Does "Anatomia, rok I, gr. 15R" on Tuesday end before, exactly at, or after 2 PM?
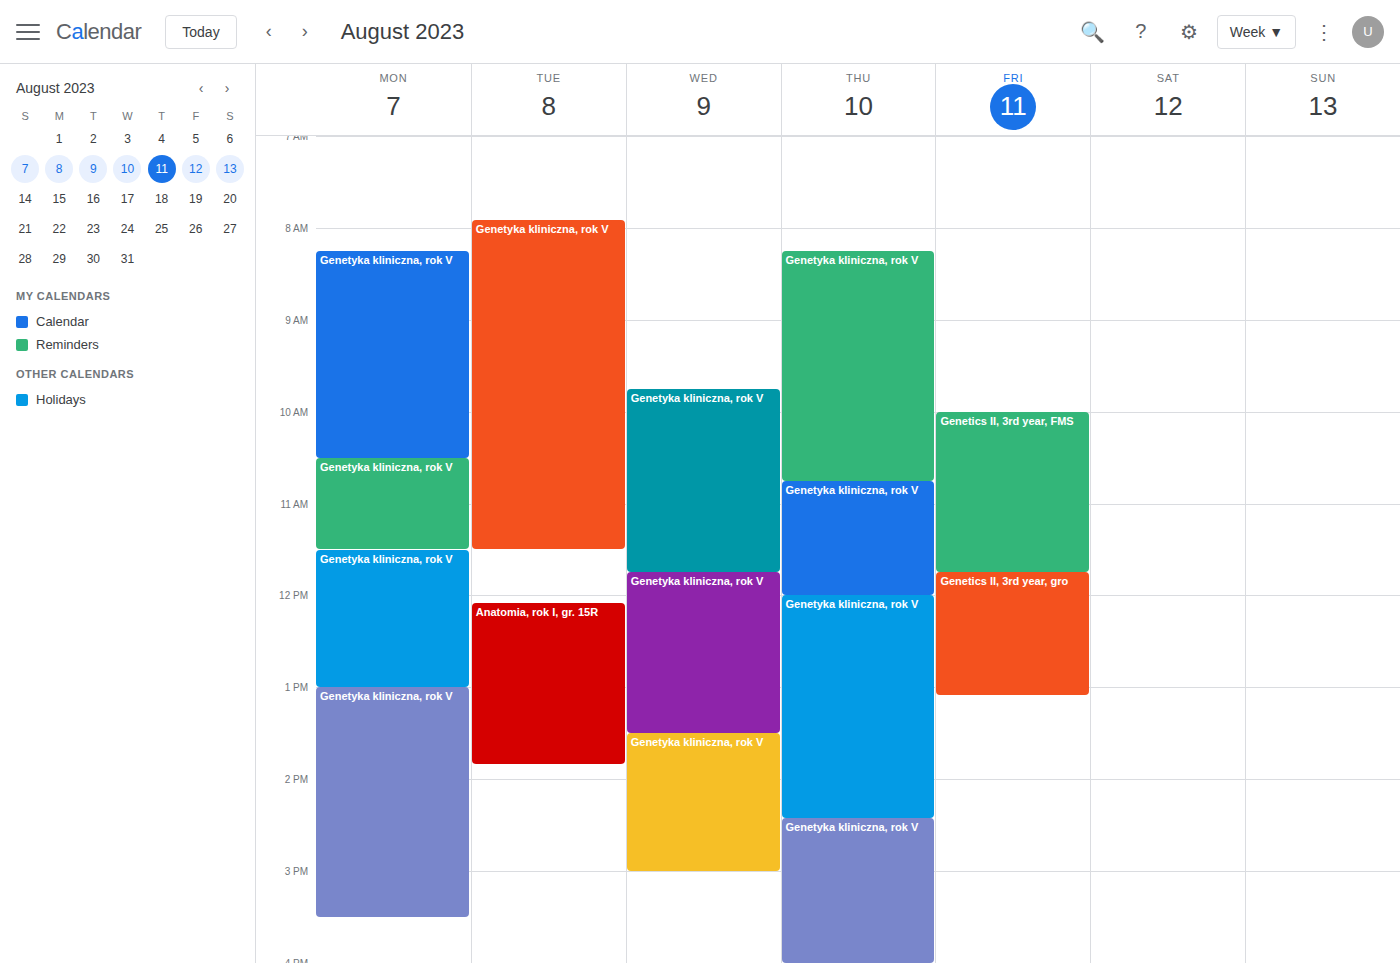
1:50 PM -- before 2 PM, 10 minutes above the 2 PM line.